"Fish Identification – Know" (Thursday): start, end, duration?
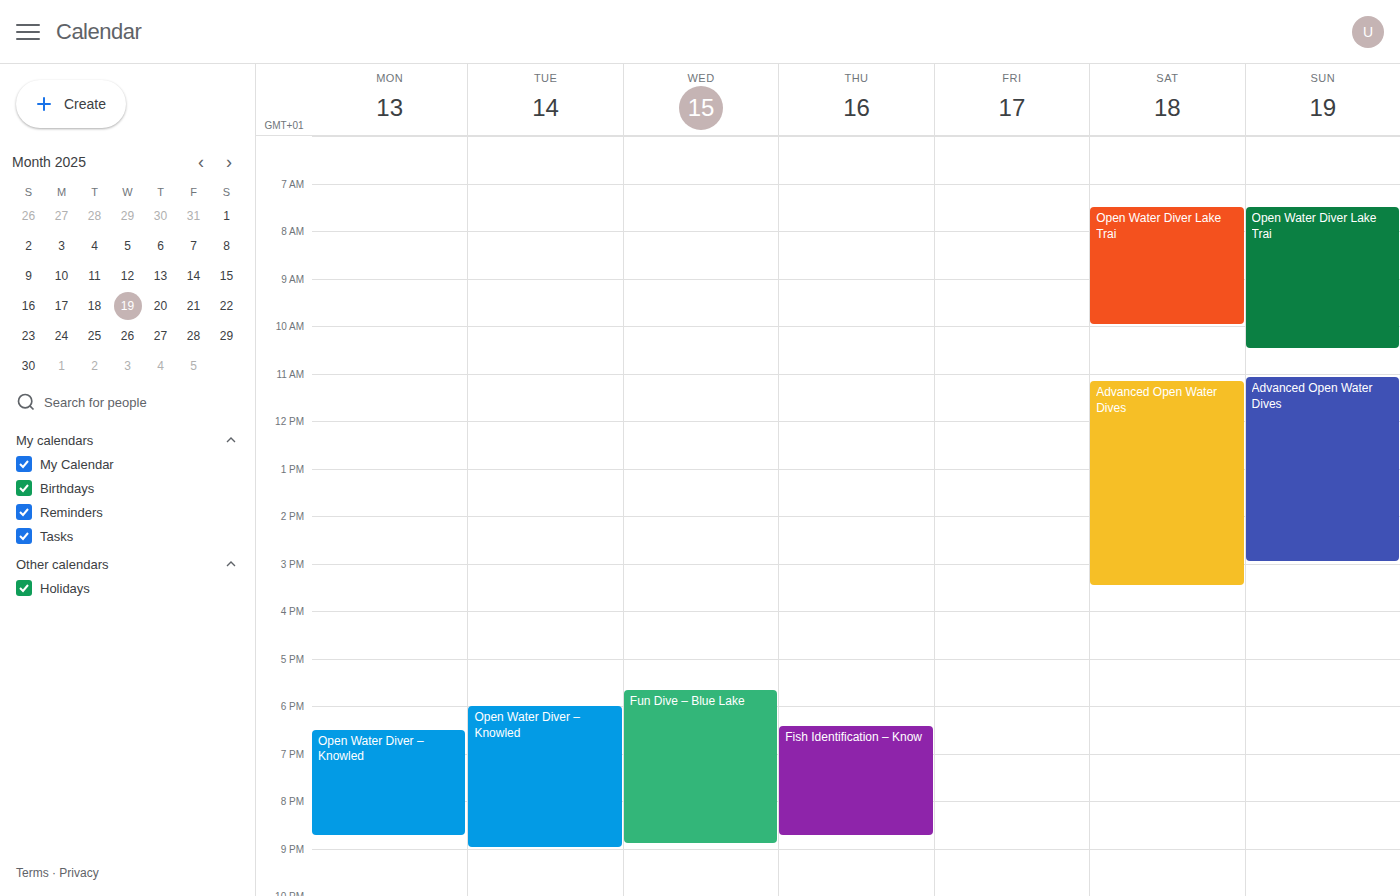
6:25 PM to 8:45 PM, 2 hours 20 minutes